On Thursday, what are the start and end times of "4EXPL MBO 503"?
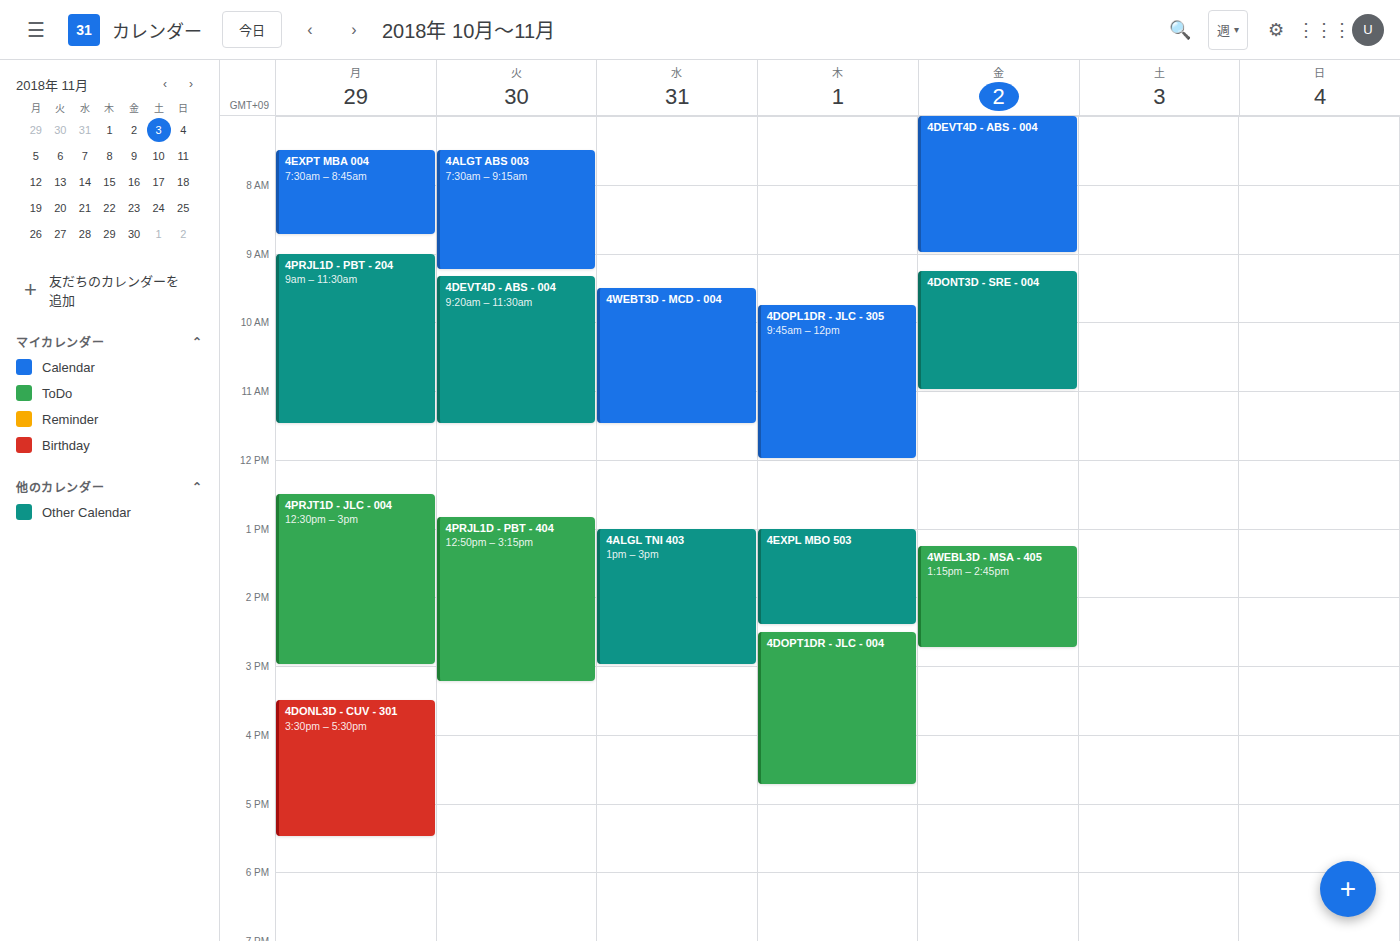
1:00 PM to 2:25 PM